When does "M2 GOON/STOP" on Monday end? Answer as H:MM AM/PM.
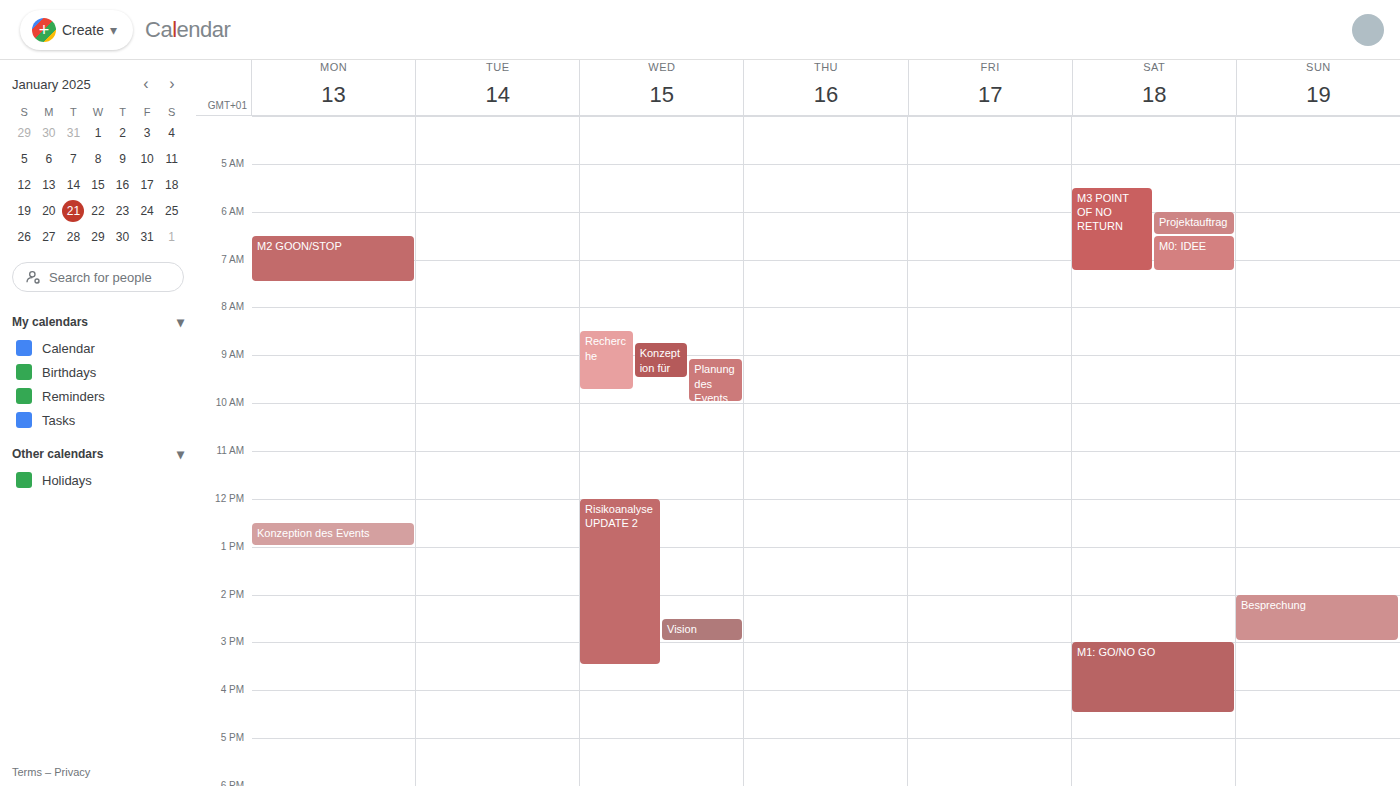
7:30 AM